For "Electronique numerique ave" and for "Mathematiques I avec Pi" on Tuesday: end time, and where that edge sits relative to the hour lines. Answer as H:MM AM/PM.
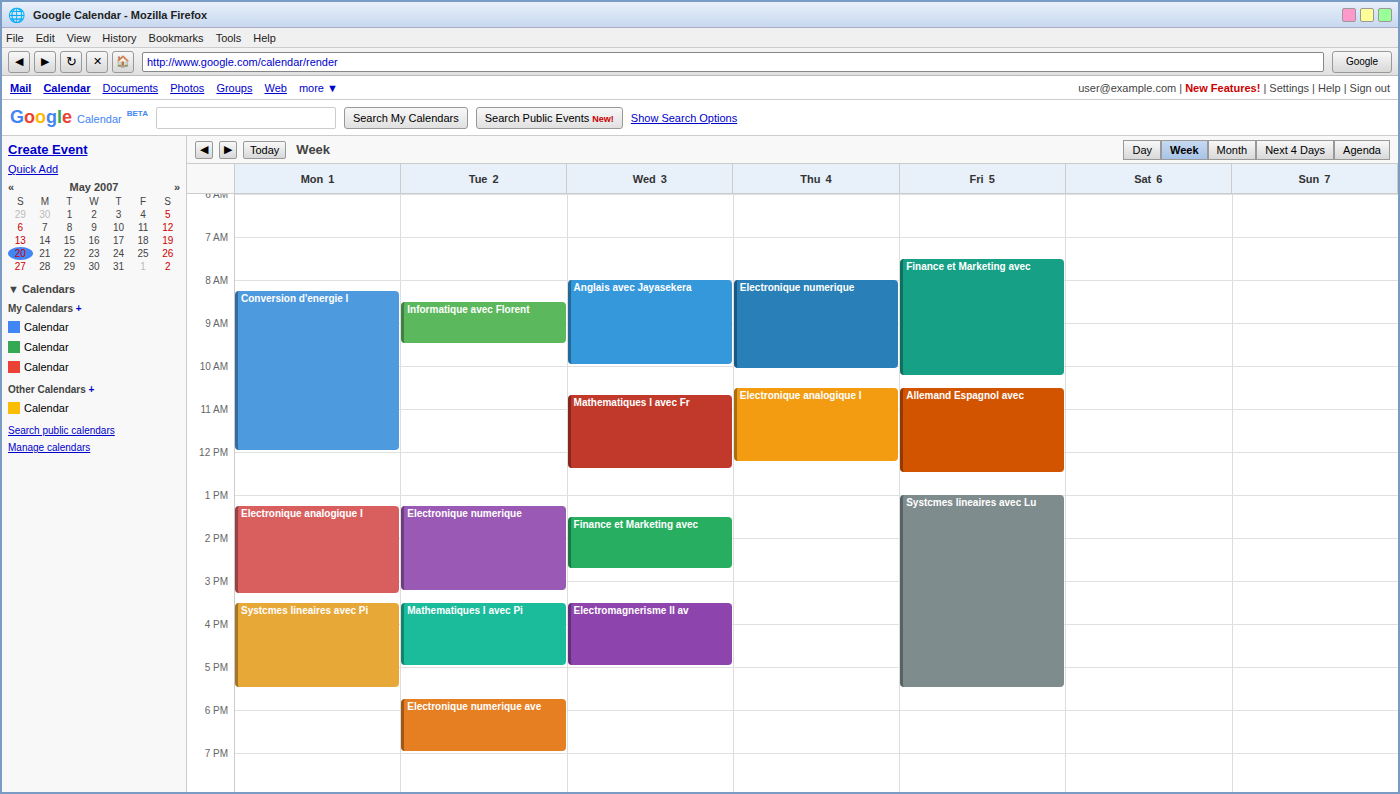
"Electronique numerique ave": 7:00 PM, exactly on the 7 PM line. "Mathematiques I avec Pi": 5:00 PM, exactly on the 5 PM line.